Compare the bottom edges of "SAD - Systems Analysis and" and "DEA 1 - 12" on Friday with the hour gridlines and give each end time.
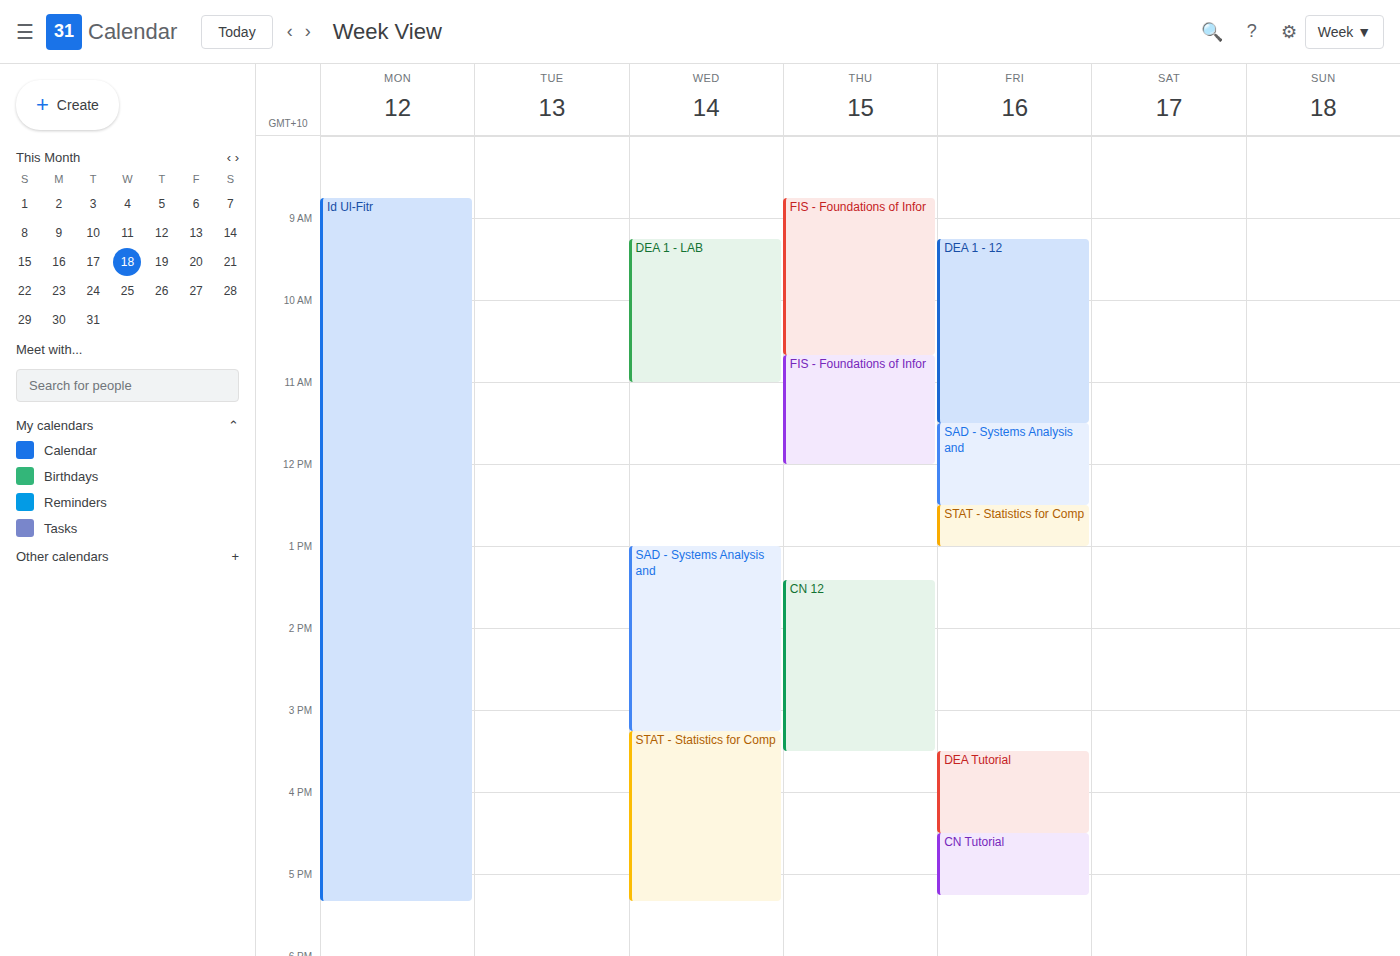
"SAD - Systems Analysis and": 12:30 PM, halfway between the 12 PM and 1 PM lines. "DEA 1 - 12": 11:30 AM, halfway between the 11 AM and 12 PM lines.